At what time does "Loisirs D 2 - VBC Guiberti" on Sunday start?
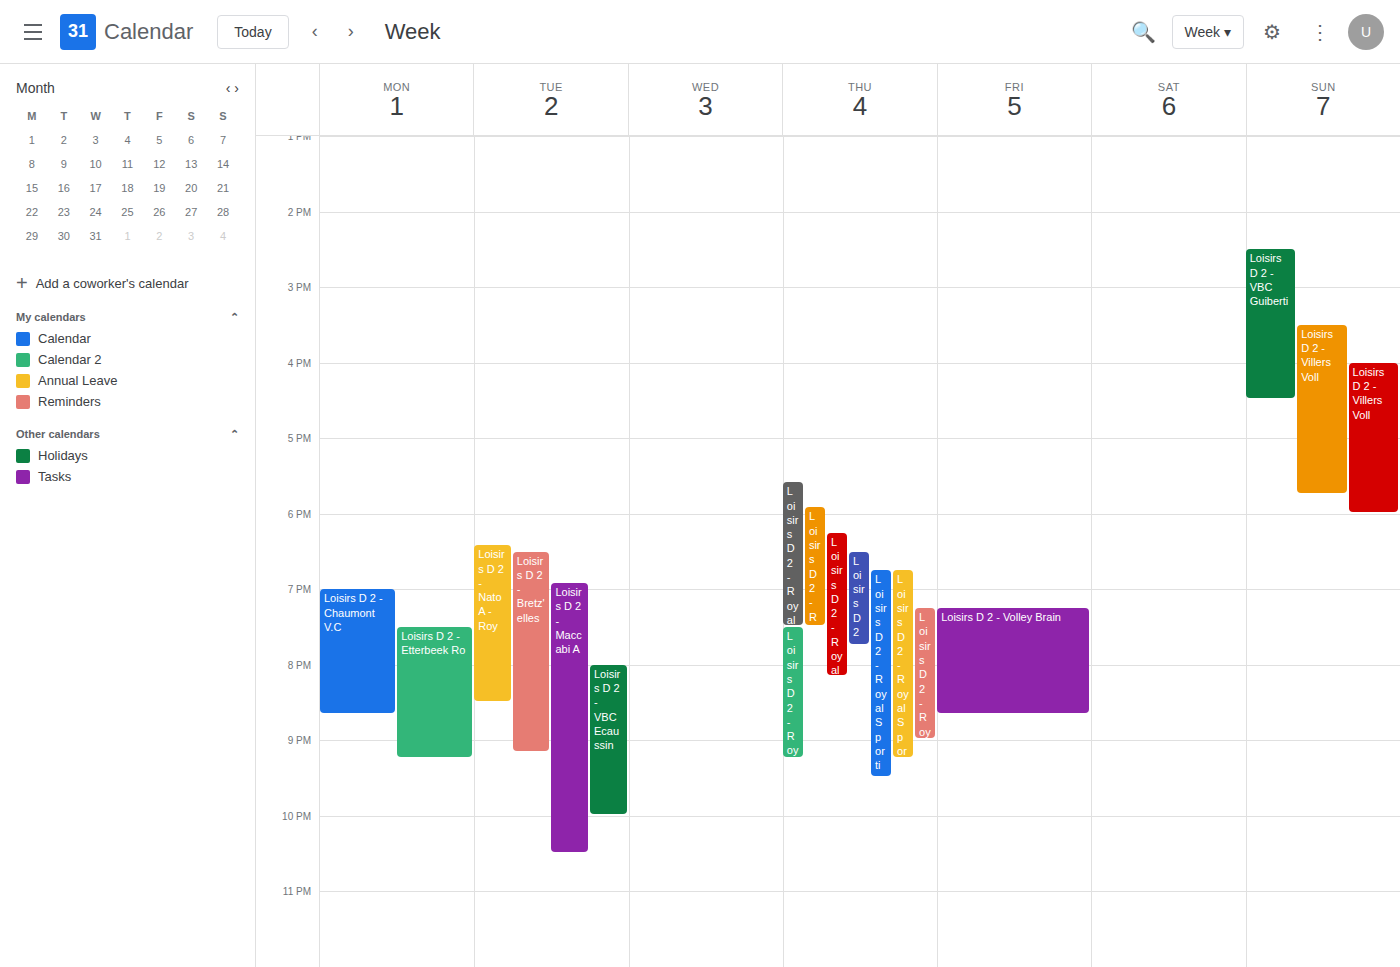
2:30 PM